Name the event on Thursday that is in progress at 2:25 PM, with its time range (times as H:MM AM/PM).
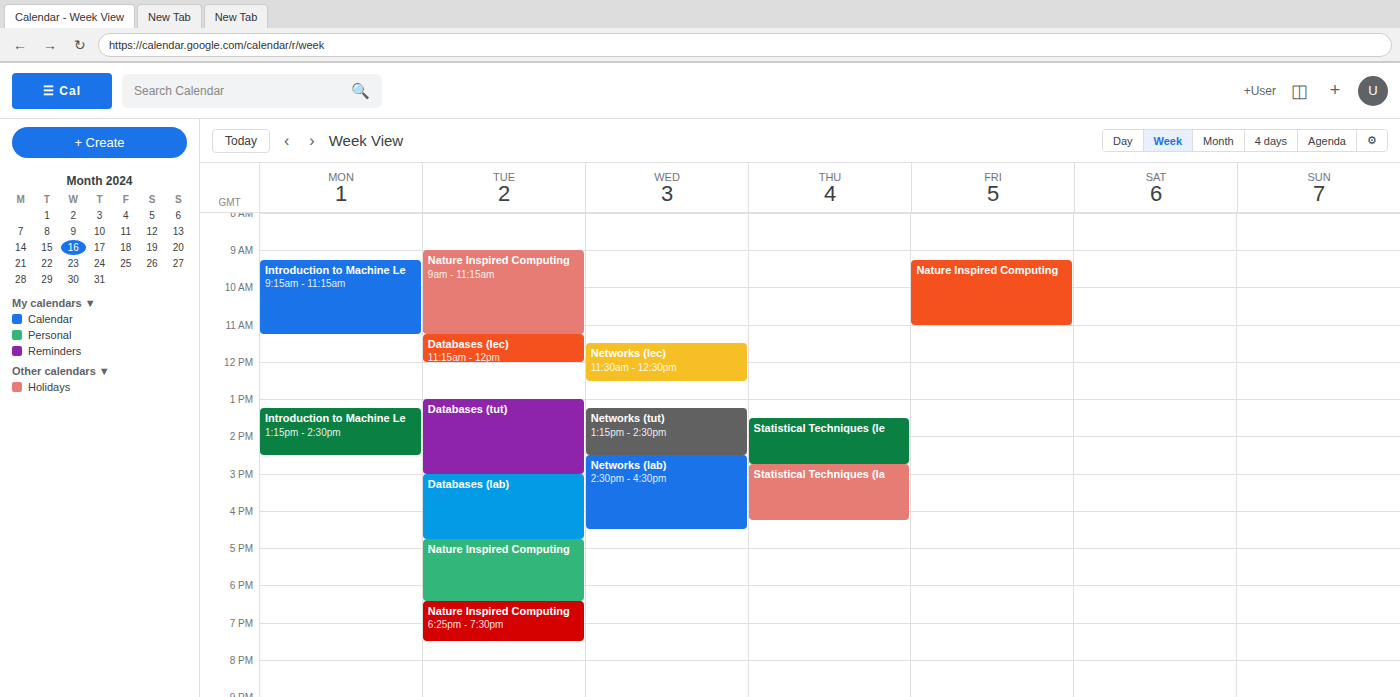
"Statistical Techniques (le", 1:30 PM to 2:45 PM